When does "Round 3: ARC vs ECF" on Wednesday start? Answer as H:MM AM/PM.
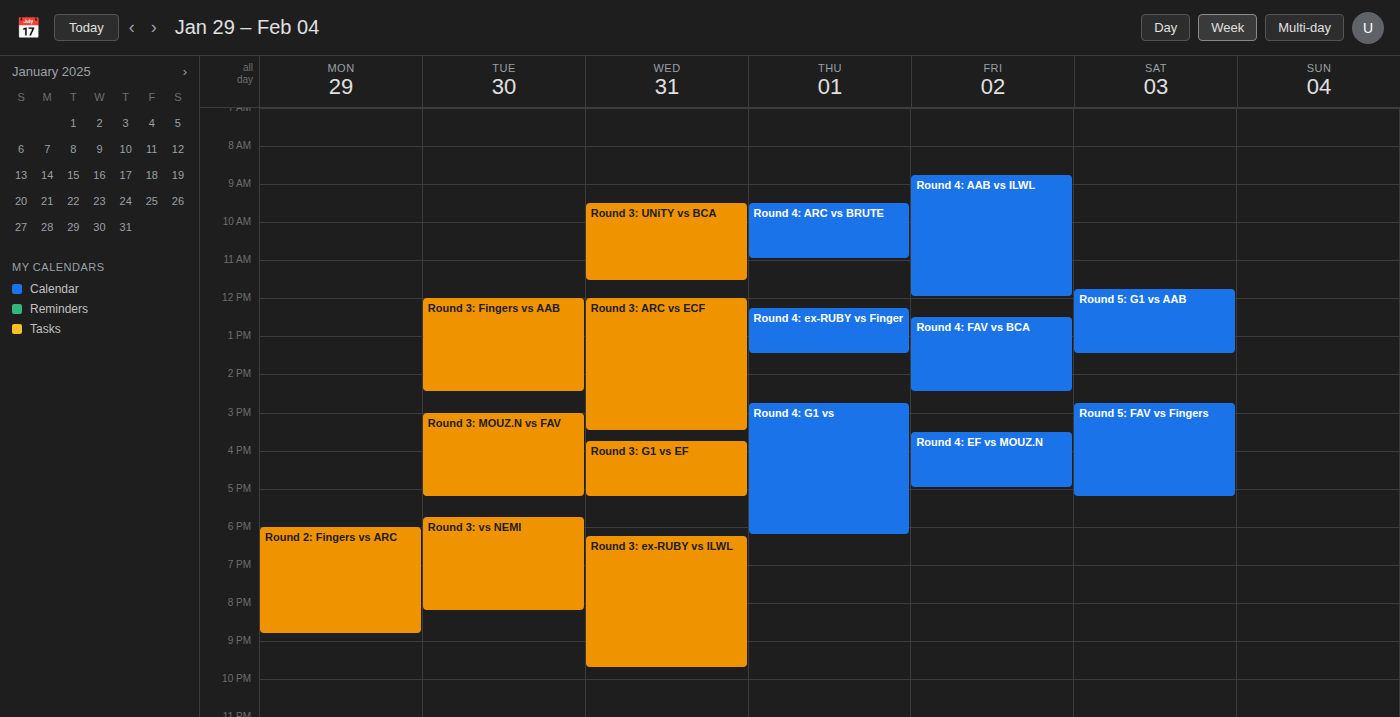
12:00 PM